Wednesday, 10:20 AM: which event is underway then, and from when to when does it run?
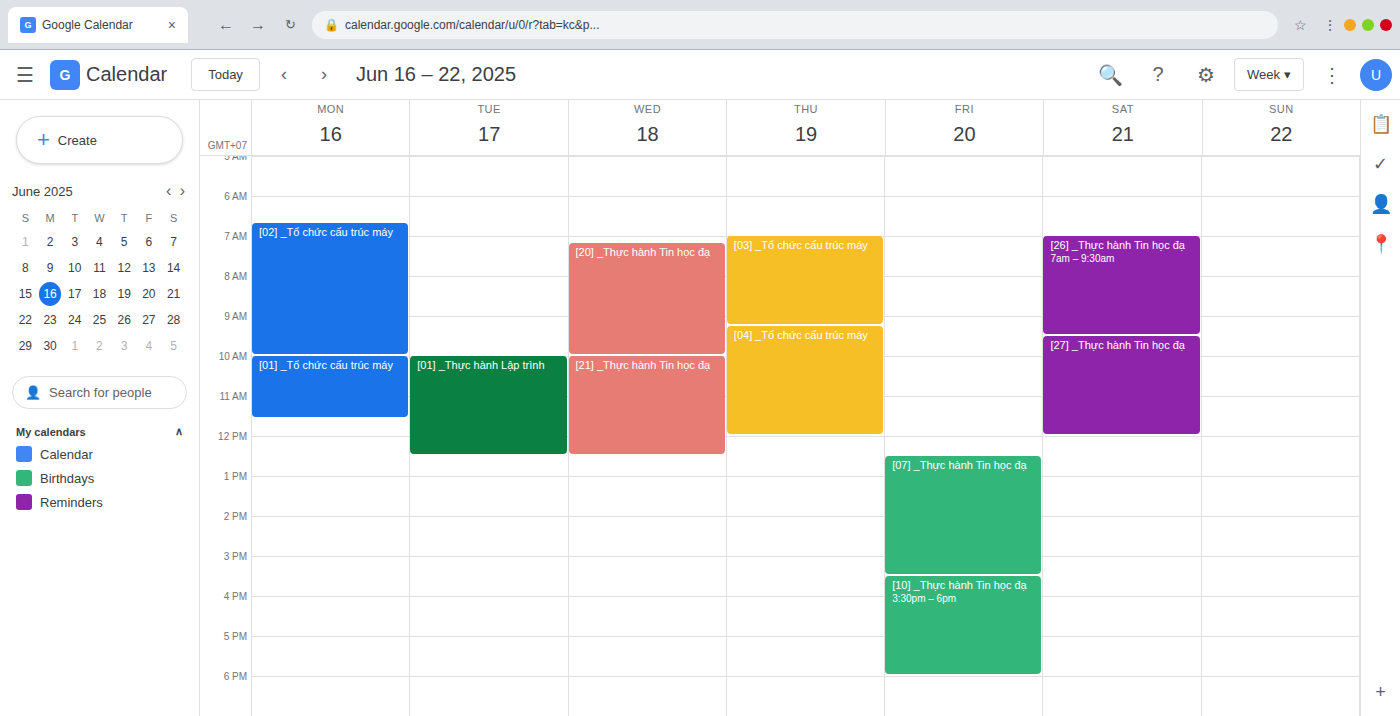
"[21] _Thực hành Tin học đạ", 10:00 AM to 12:30 PM